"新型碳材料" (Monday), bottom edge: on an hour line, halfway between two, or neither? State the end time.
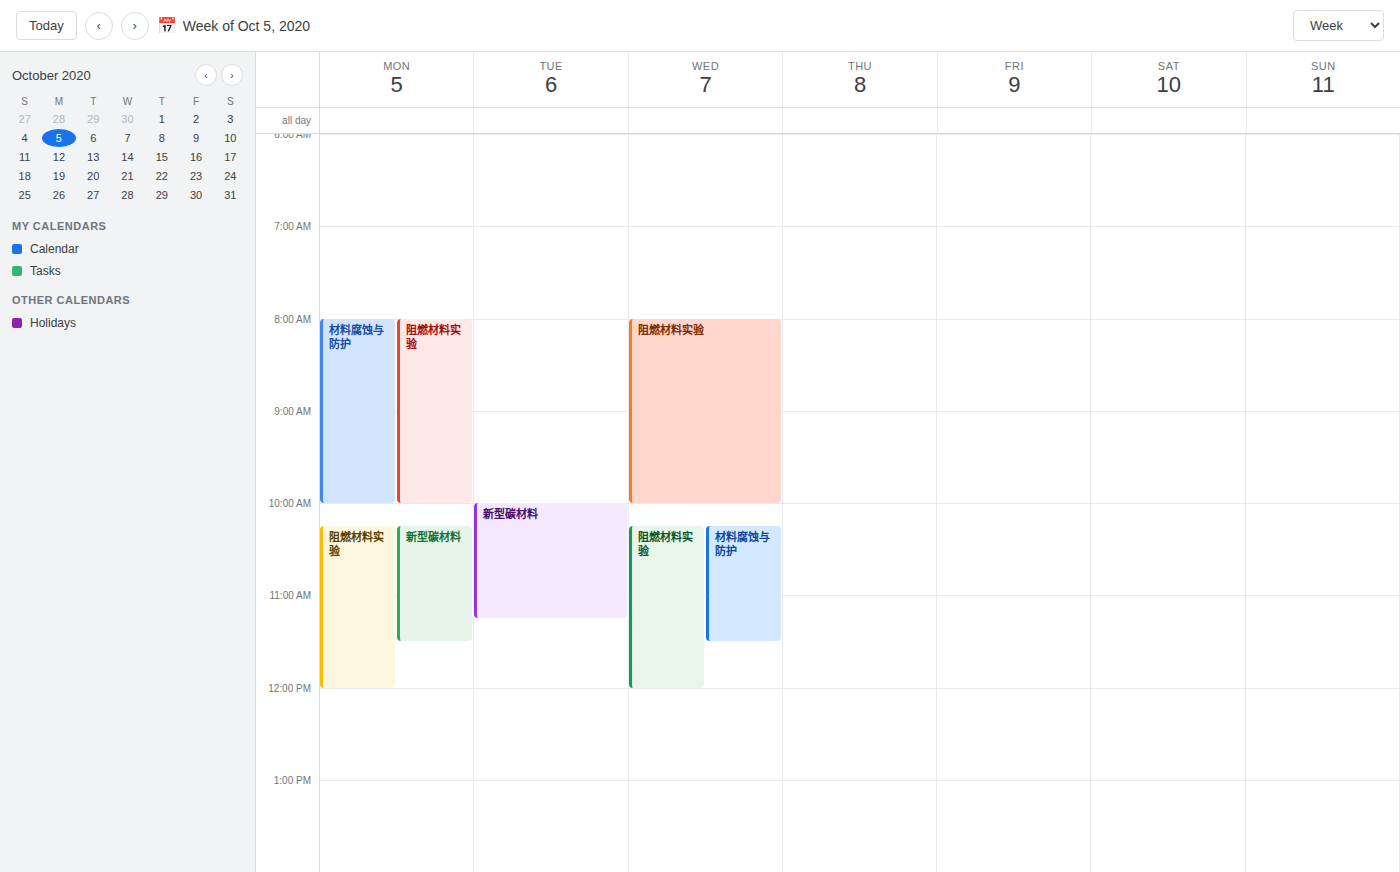
11:30 AM -- halfway between the 11 AM and 12 PM lines.